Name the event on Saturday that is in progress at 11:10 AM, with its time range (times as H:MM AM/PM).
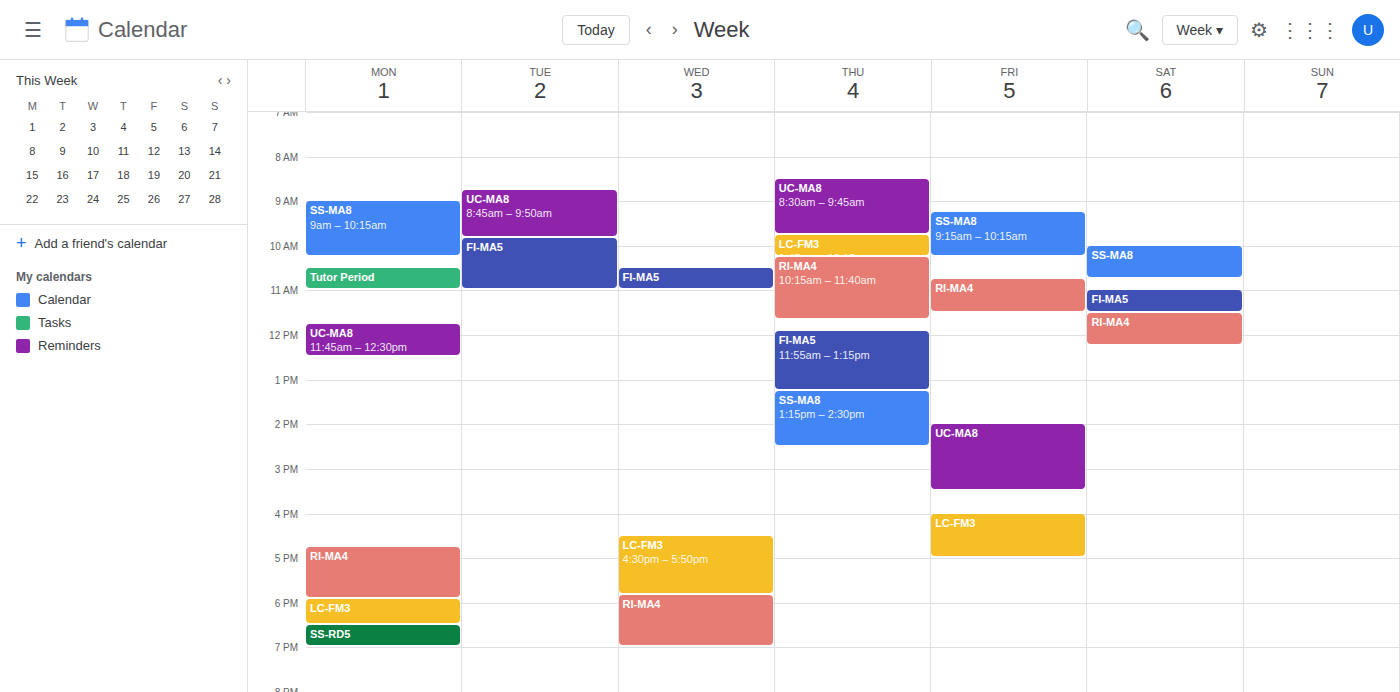
"FI-MA5", 11:00 AM to 11:30 AM